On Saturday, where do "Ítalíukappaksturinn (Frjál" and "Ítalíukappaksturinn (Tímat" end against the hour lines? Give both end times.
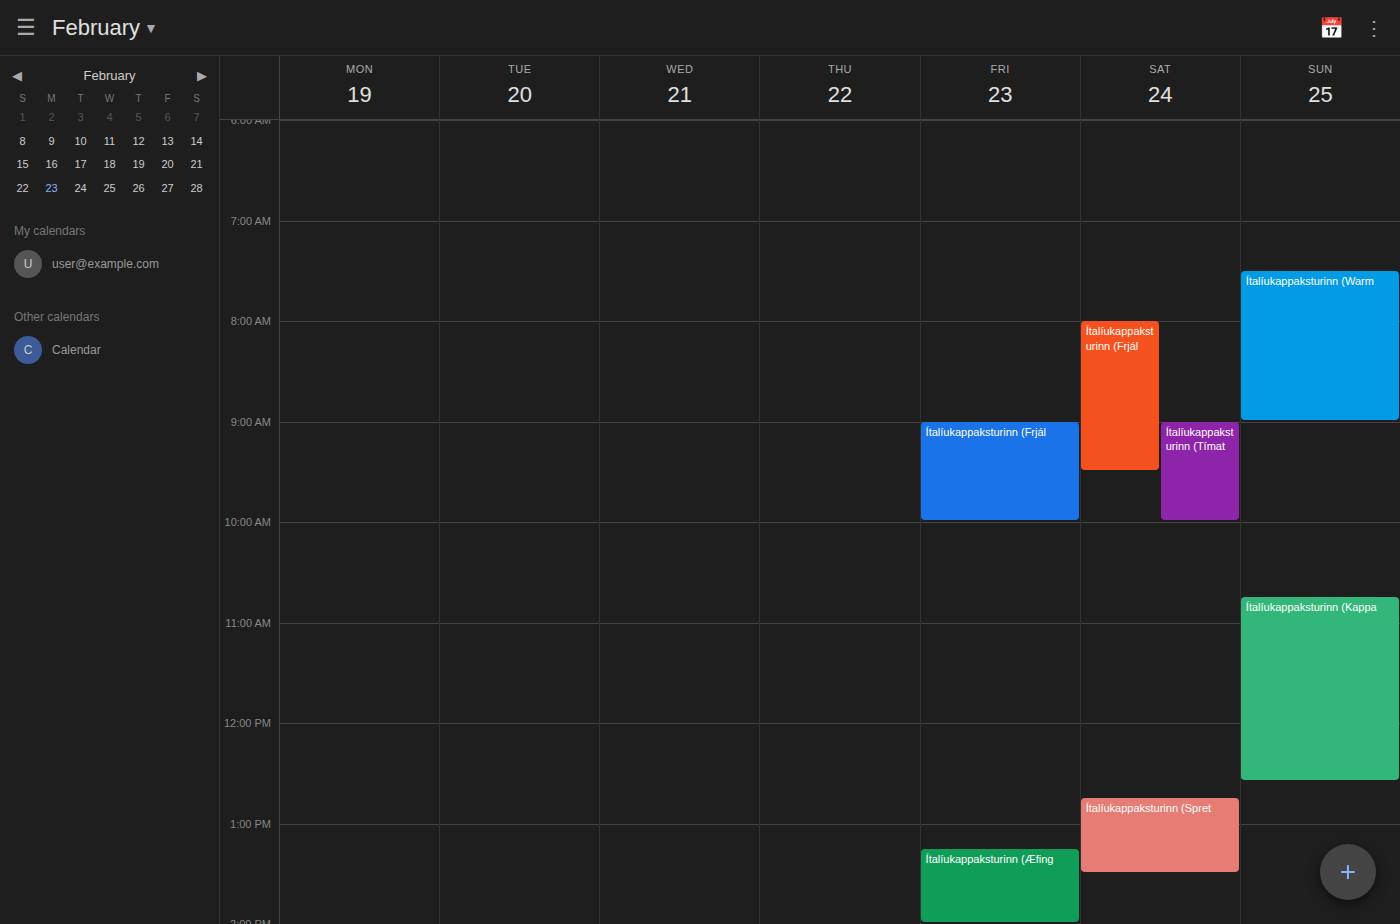
"Ítalíukappaksturinn (Frjál": 9:30 AM, halfway between the 9 AM and 10 AM lines. "Ítalíukappaksturinn (Tímat": 10:00 AM, exactly on the 10 AM line.